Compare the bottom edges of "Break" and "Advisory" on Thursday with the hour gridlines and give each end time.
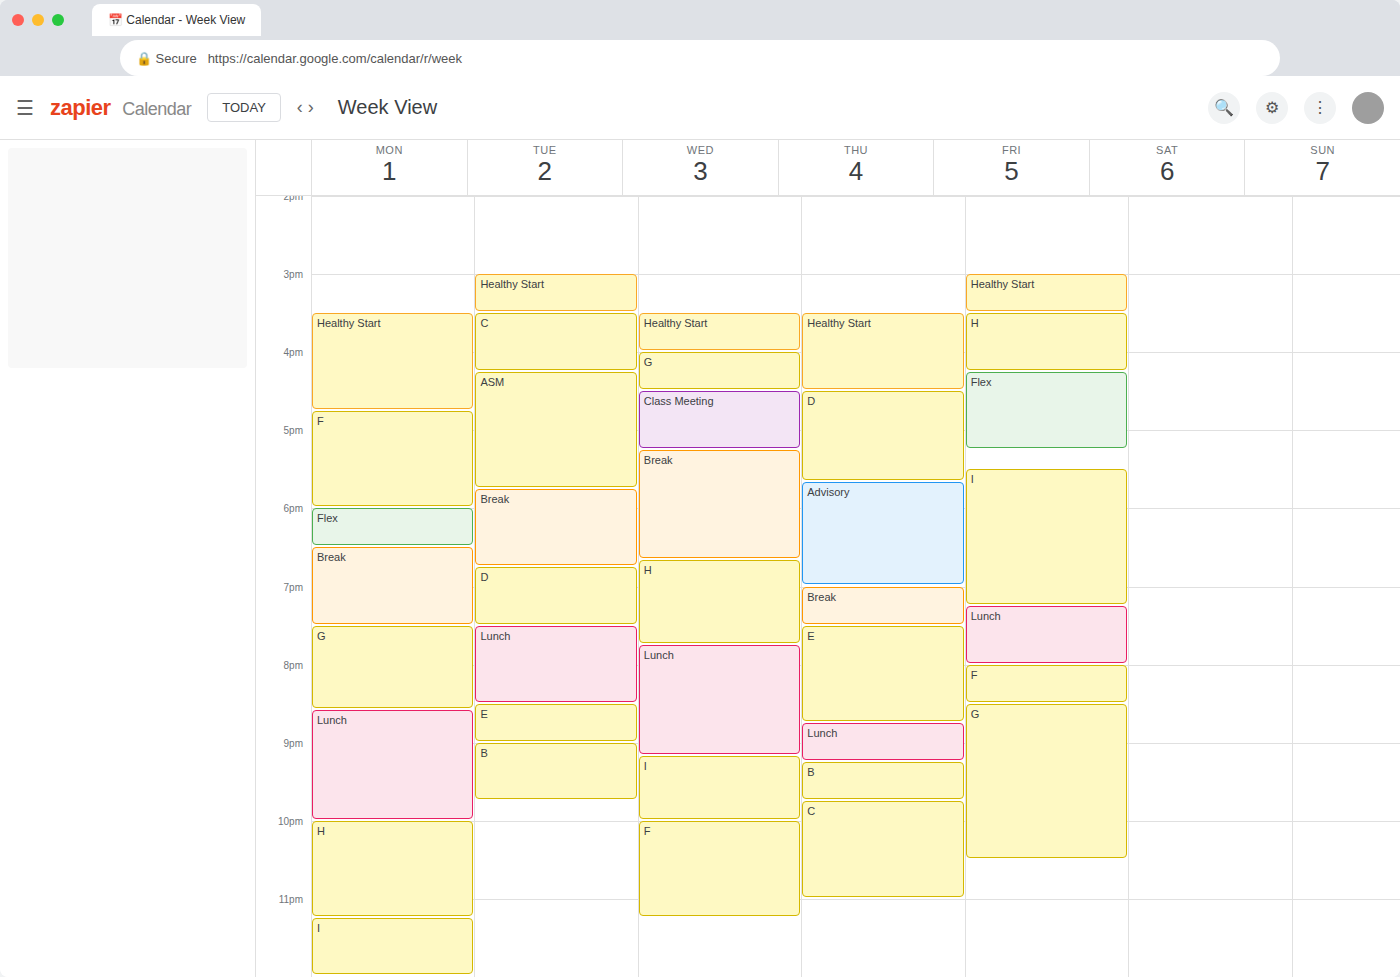
"Break": 7:30 PM, halfway between the 7 PM and 8 PM lines. "Advisory": 7:00 PM, exactly on the 7 PM line.